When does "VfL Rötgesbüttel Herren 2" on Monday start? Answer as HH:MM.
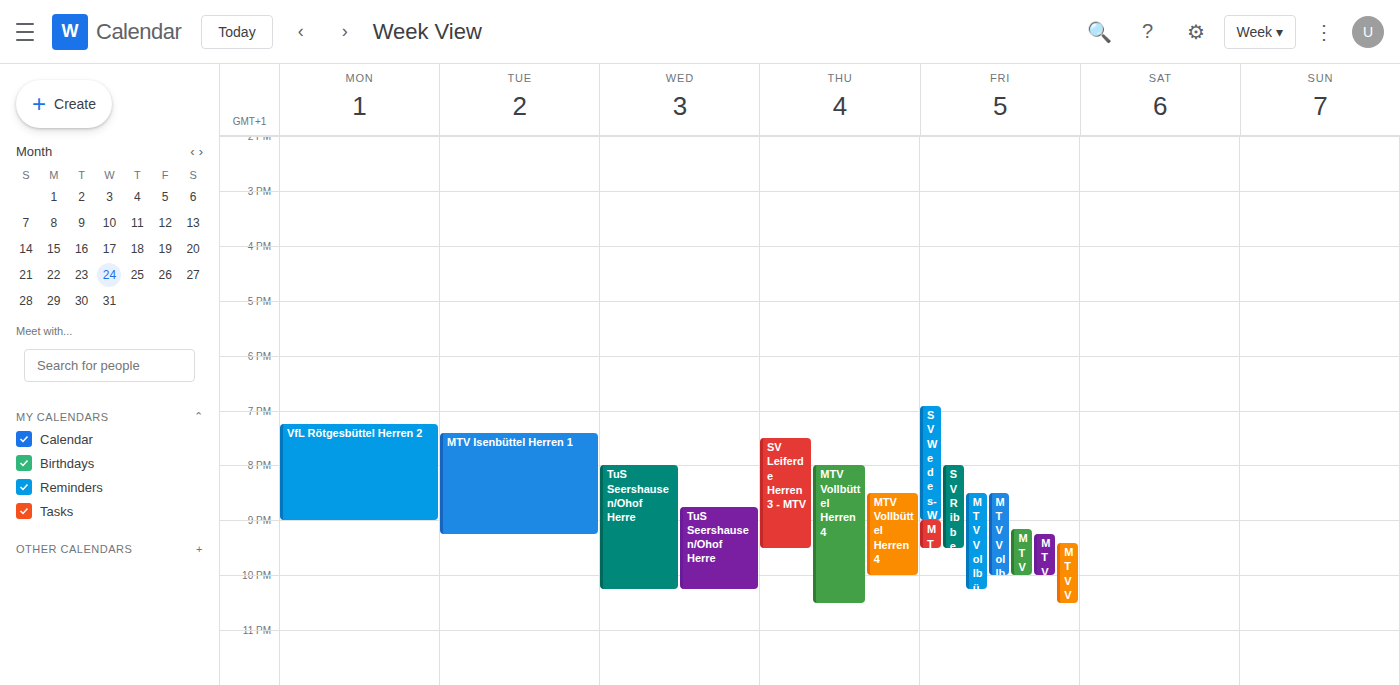
19:15